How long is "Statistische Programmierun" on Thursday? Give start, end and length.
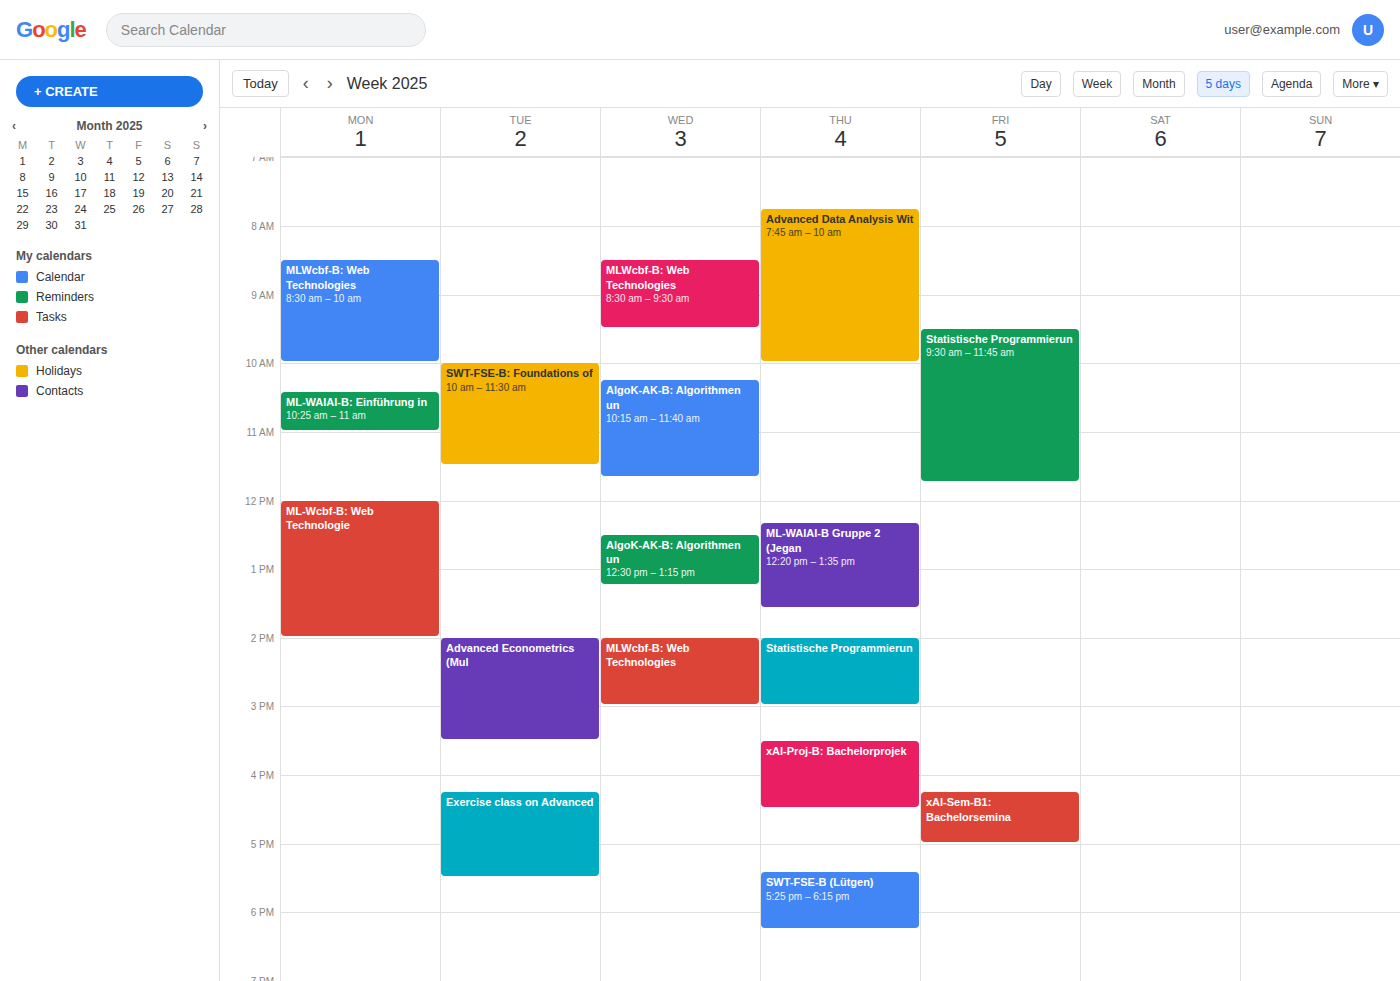
2:00 PM to 3:00 PM, 1 hour